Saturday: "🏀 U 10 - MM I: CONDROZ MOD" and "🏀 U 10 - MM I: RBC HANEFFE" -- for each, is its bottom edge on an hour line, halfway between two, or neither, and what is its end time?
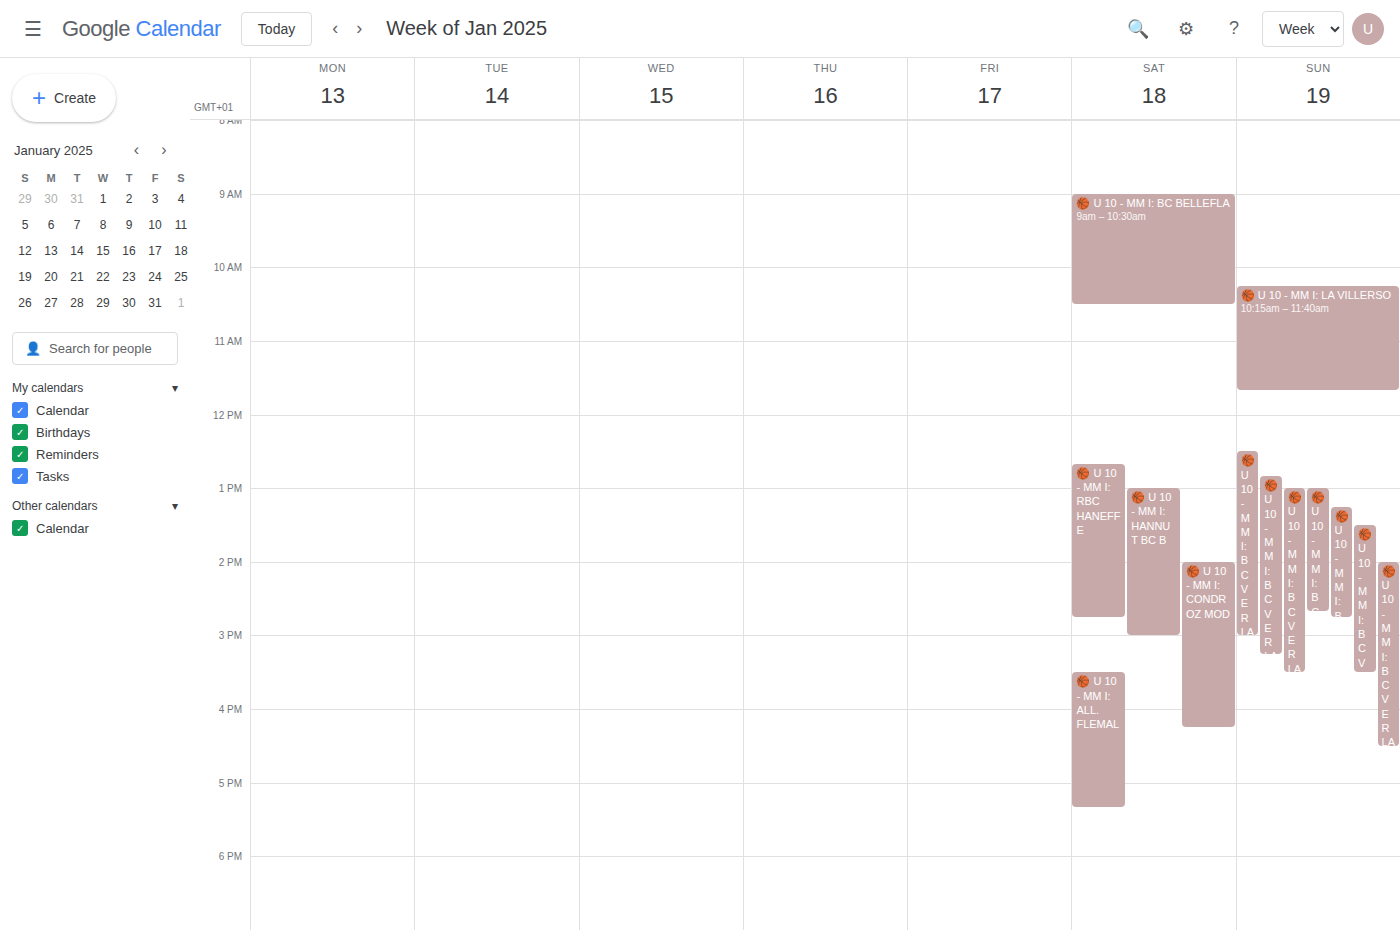
"🏀 U 10 - MM I: CONDROZ MOD": 4:15 PM, neither: a quarter of the way from the 4 PM line to the 5 PM line. "🏀 U 10 - MM I: RBC HANEFFE": 2:45 PM, neither: three quarters of the way from the 2 PM line to the 3 PM line.